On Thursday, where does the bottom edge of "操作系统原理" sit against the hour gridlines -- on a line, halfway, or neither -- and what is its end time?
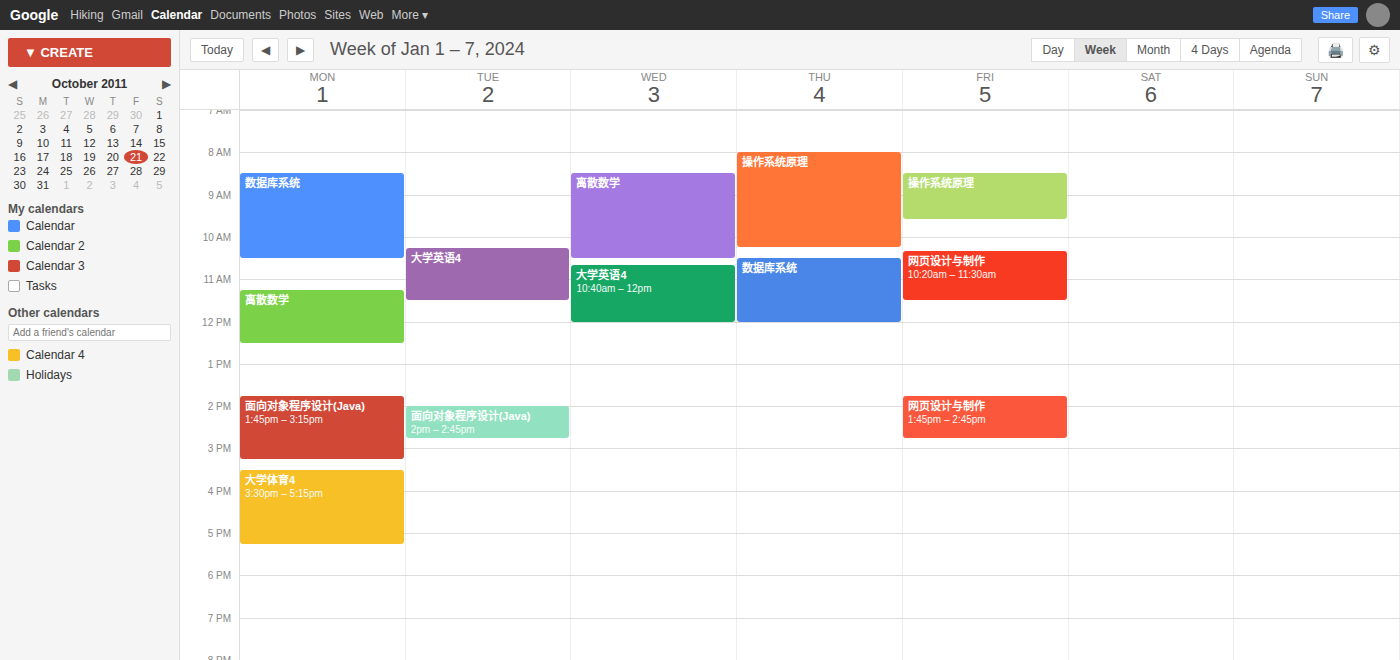
10:15 -- neither: a quarter of the way from the 10:00 line to the 11:00 line.